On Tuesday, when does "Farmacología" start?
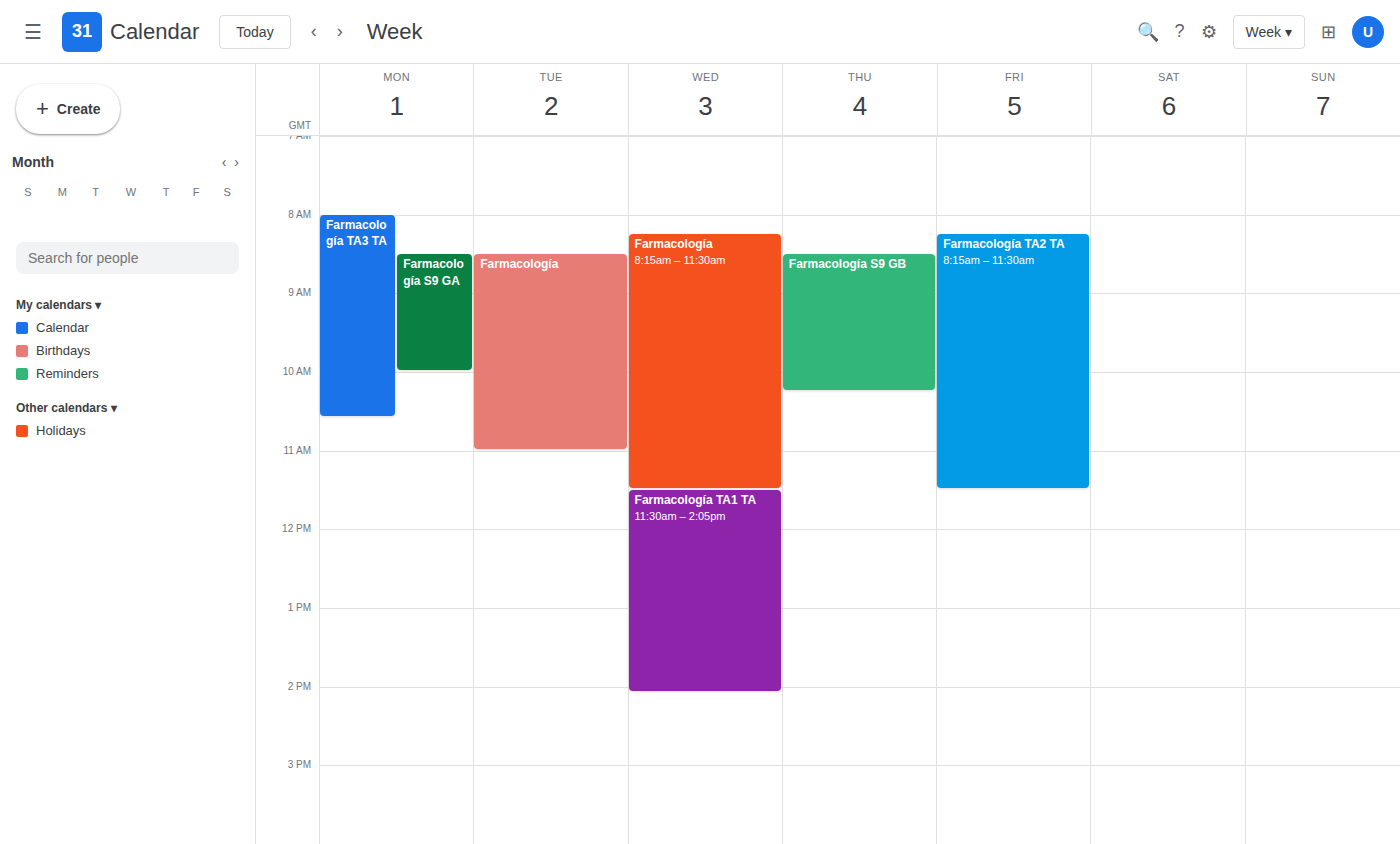
8:30 AM